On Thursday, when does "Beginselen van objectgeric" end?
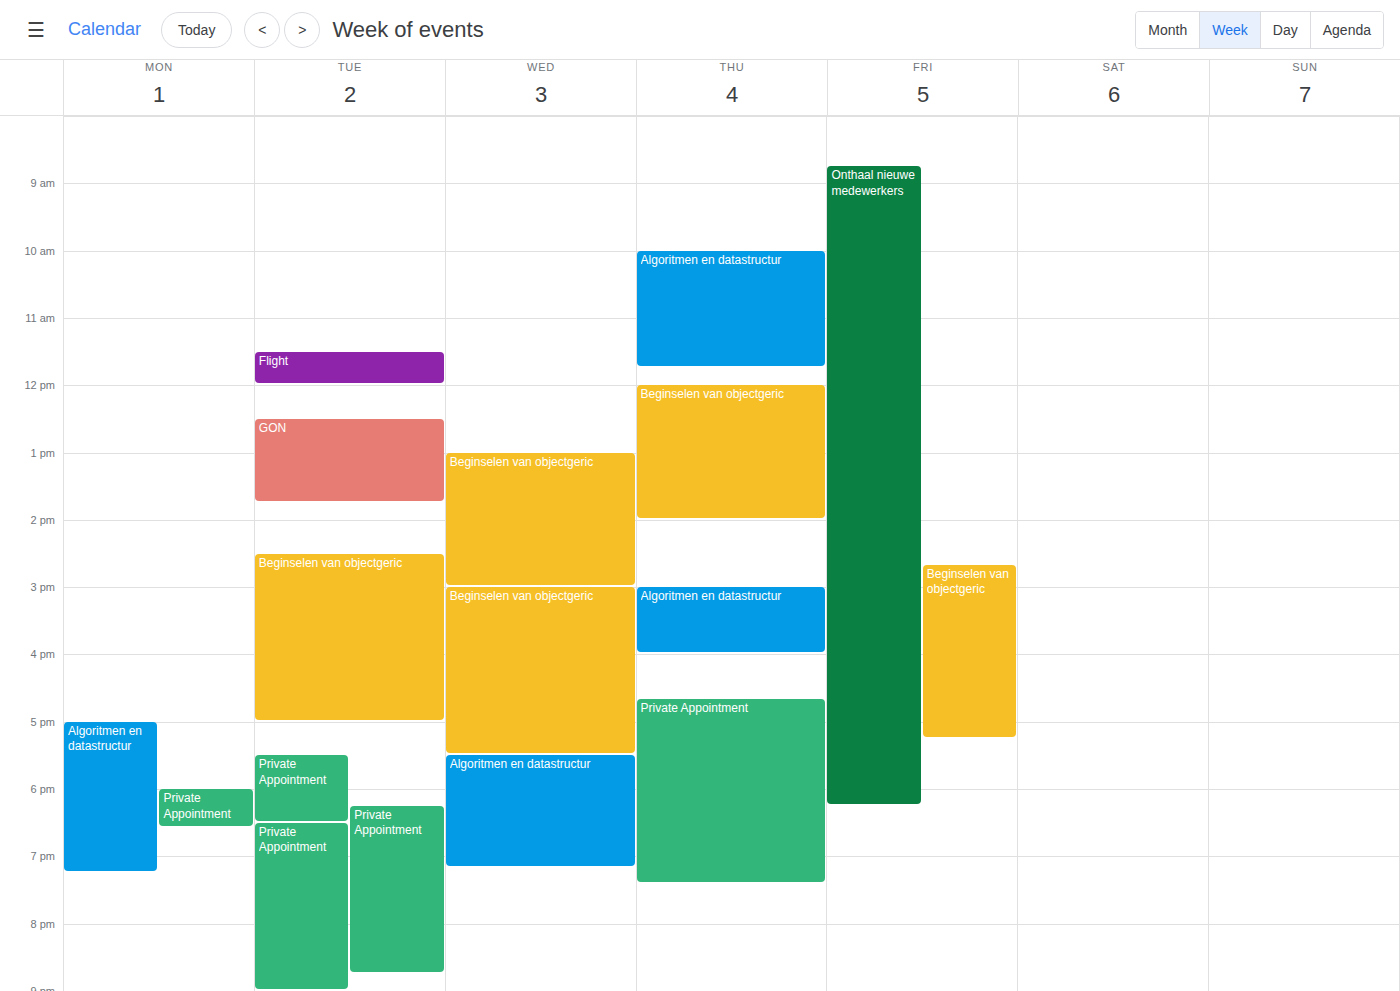
2:00 PM